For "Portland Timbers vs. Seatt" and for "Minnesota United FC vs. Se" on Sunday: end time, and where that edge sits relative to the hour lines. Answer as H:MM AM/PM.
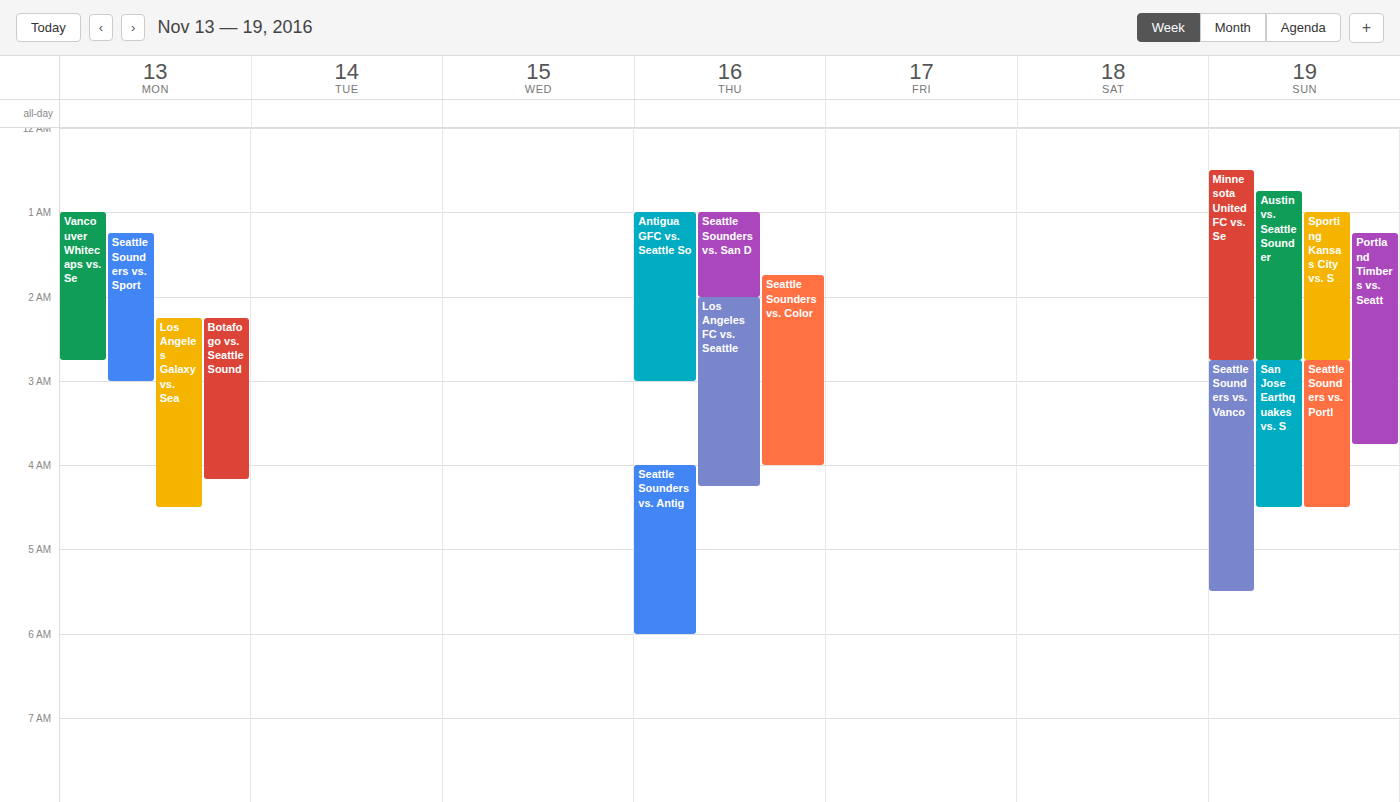
"Portland Timbers vs. Seatt": 3:45 AM, neither: three quarters of the way from the 3 AM line to the 4 AM line. "Minnesota United FC vs. Se": 2:45 AM, neither: three quarters of the way from the 2 AM line to the 3 AM line.